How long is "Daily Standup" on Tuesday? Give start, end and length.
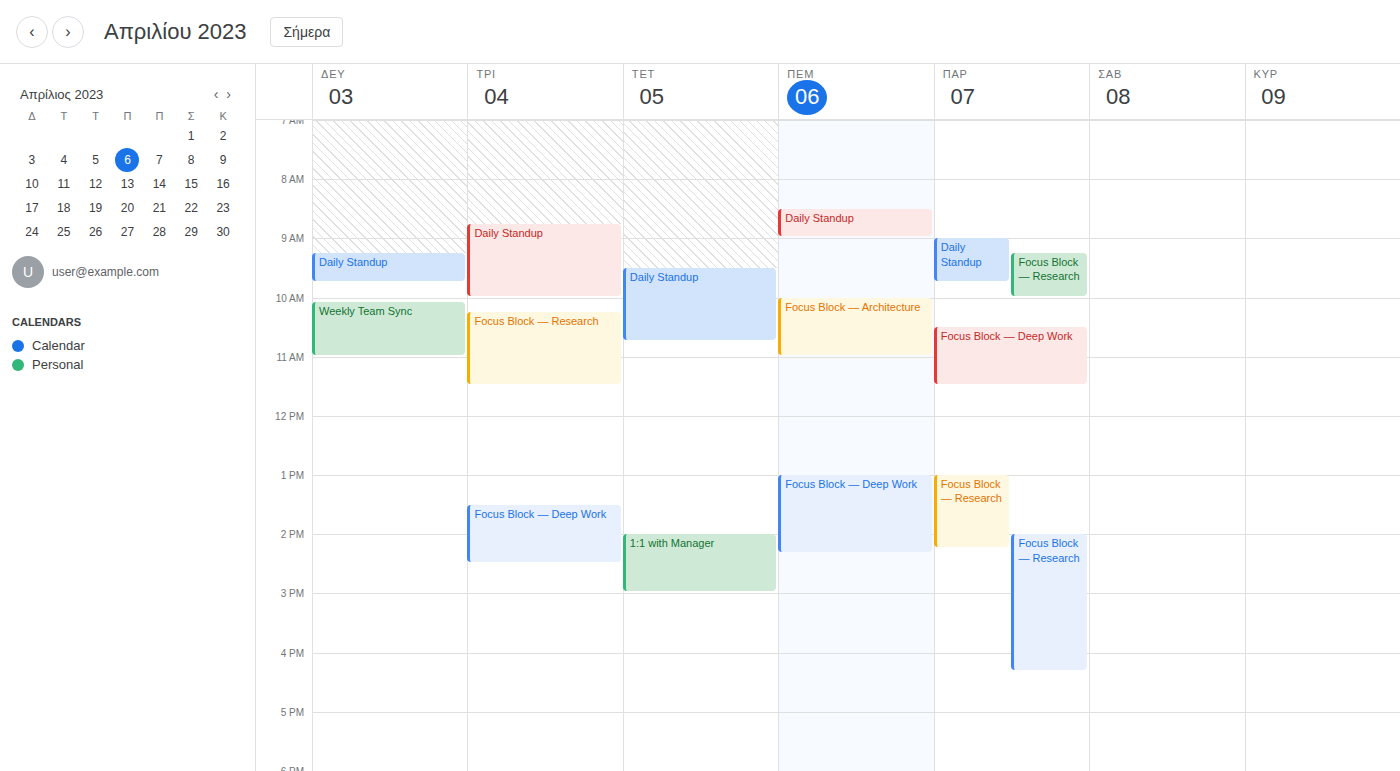
8:45 AM to 10:00 AM, 1 hour 15 minutes